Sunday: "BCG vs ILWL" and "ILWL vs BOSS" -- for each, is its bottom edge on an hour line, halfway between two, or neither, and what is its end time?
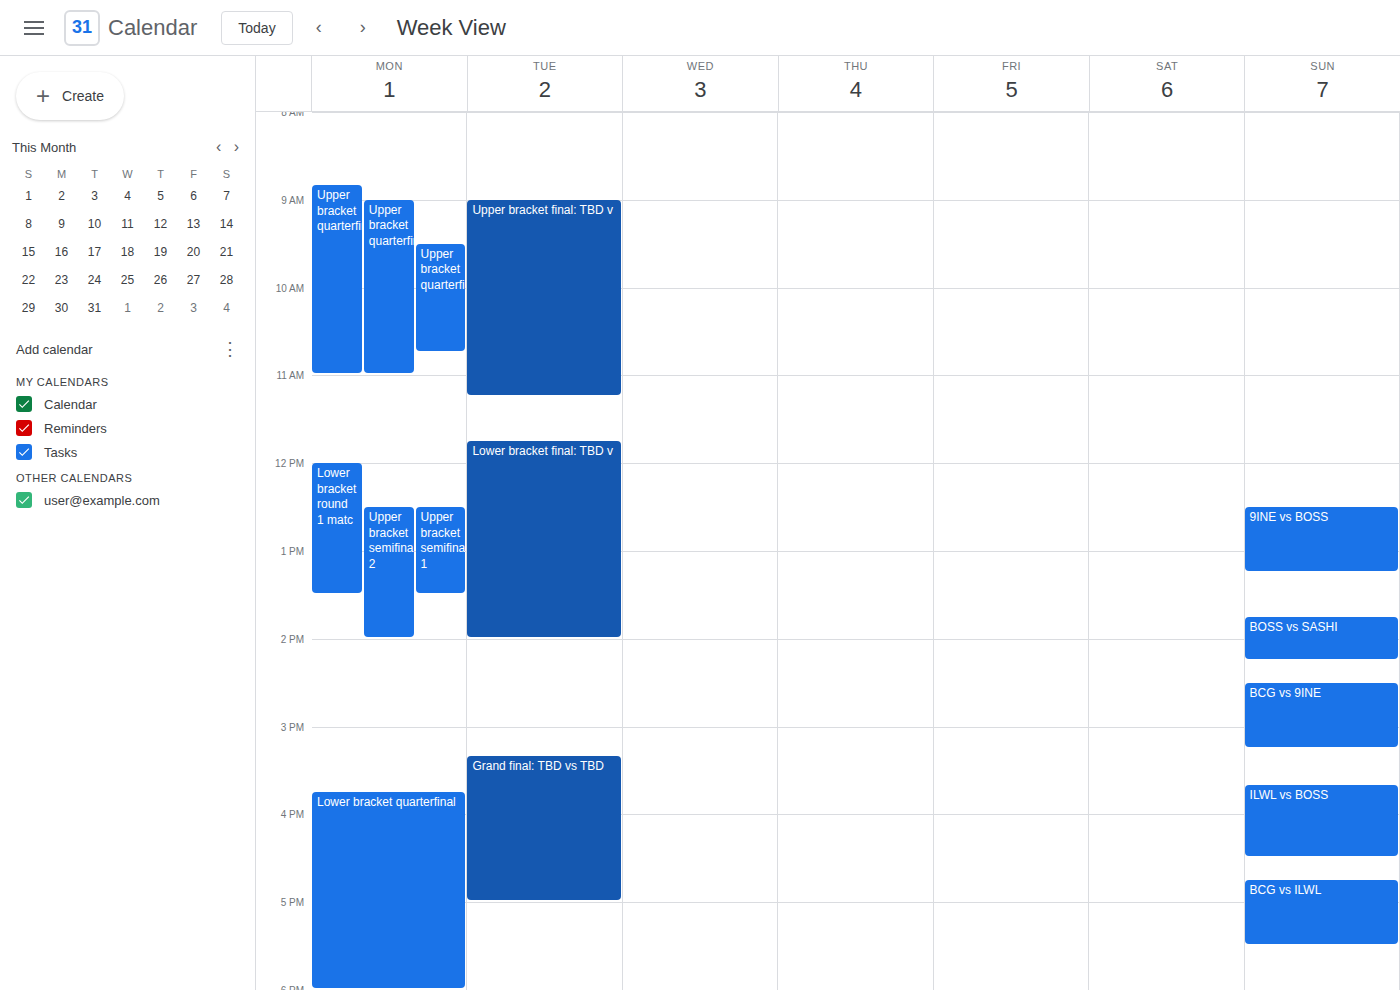
"BCG vs ILWL": 5:30 PM, halfway between the 5 PM and 6 PM lines. "ILWL vs BOSS": 4:30 PM, halfway between the 4 PM and 5 PM lines.